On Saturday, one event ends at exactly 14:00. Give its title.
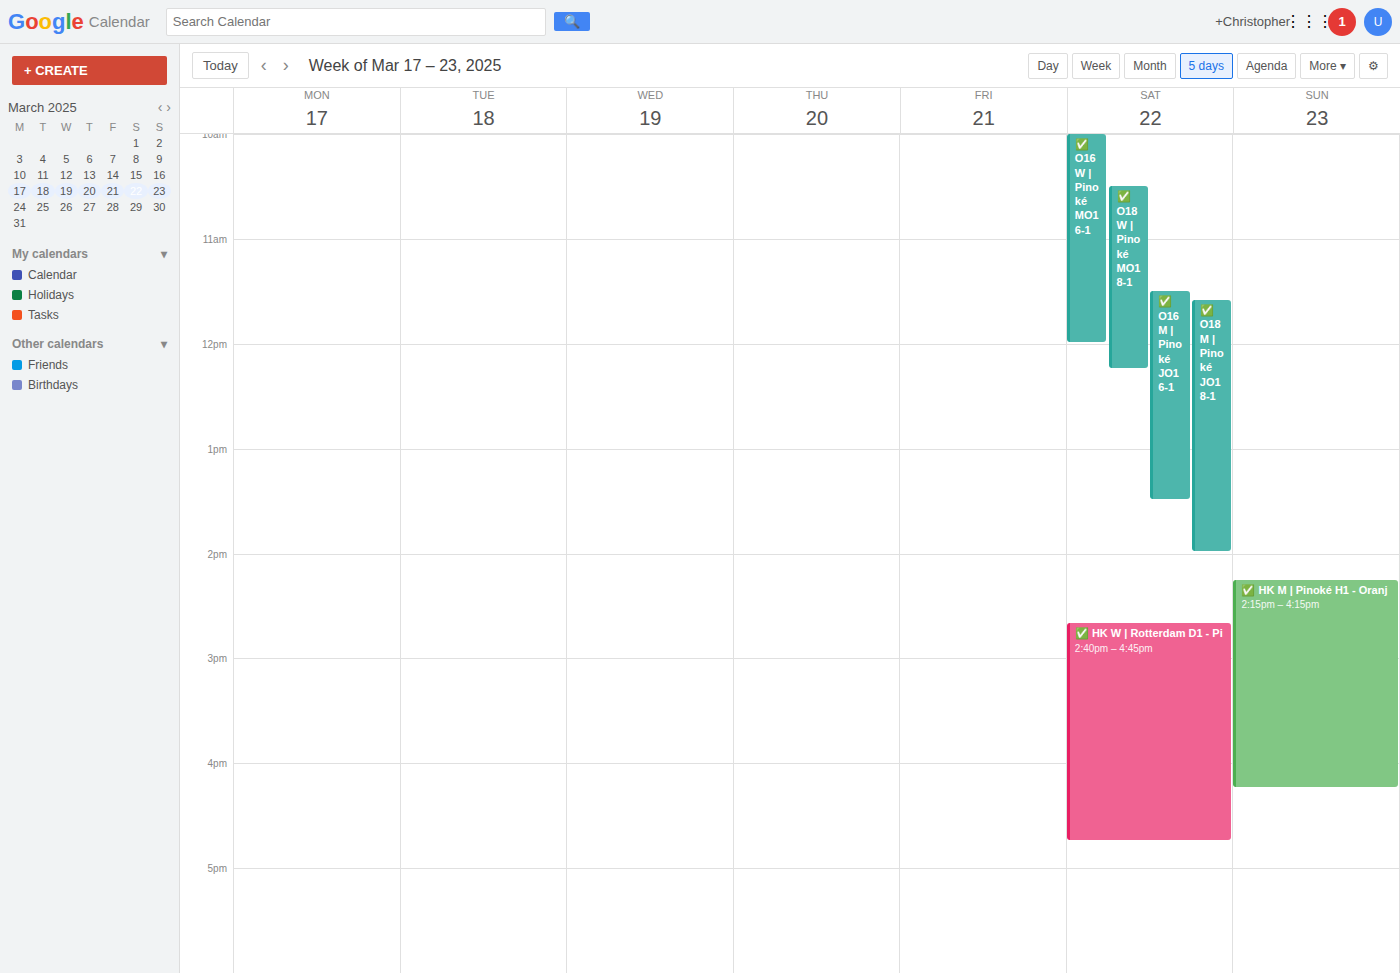
"✅ O18 M | Pinoké JO18-1"